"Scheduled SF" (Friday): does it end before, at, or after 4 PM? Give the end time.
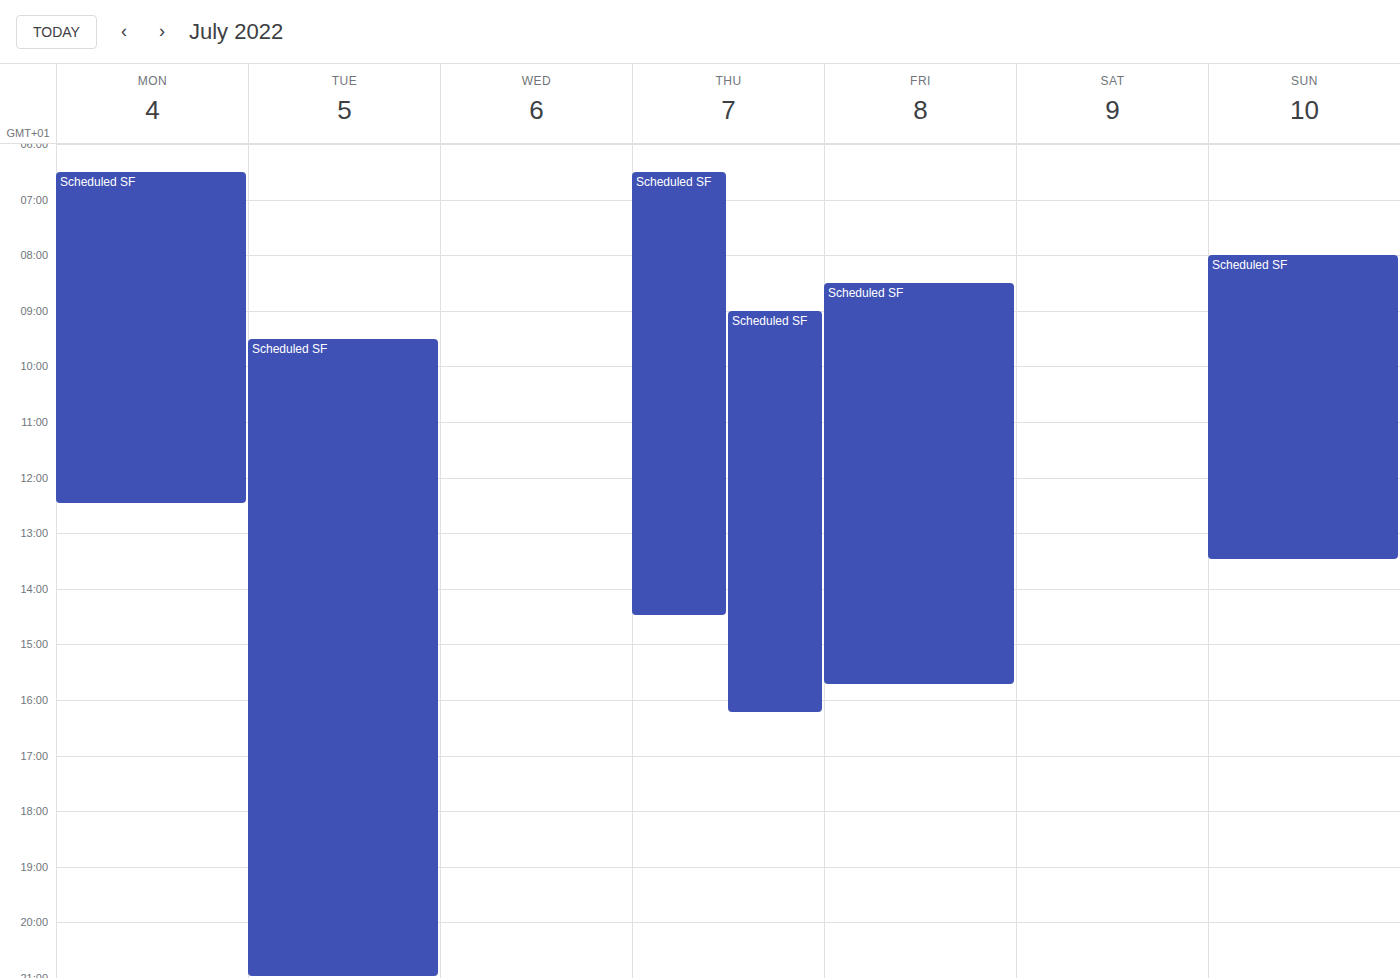
3:45 PM -- before 4 PM, 15 minutes above the 4 PM line.